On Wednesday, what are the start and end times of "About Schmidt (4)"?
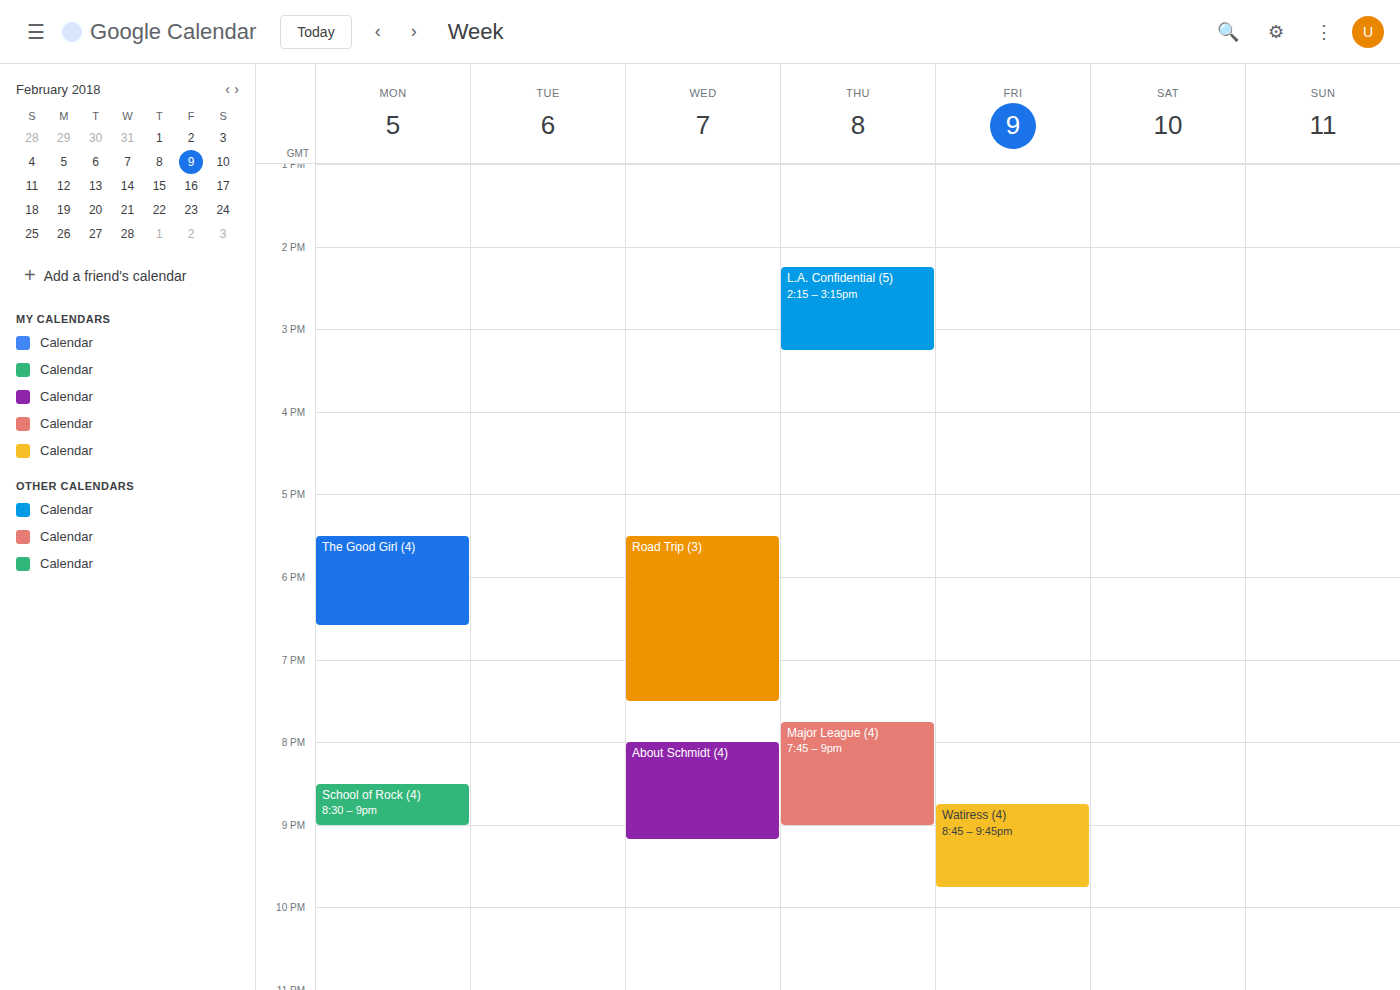
8:00 PM to 9:10 PM